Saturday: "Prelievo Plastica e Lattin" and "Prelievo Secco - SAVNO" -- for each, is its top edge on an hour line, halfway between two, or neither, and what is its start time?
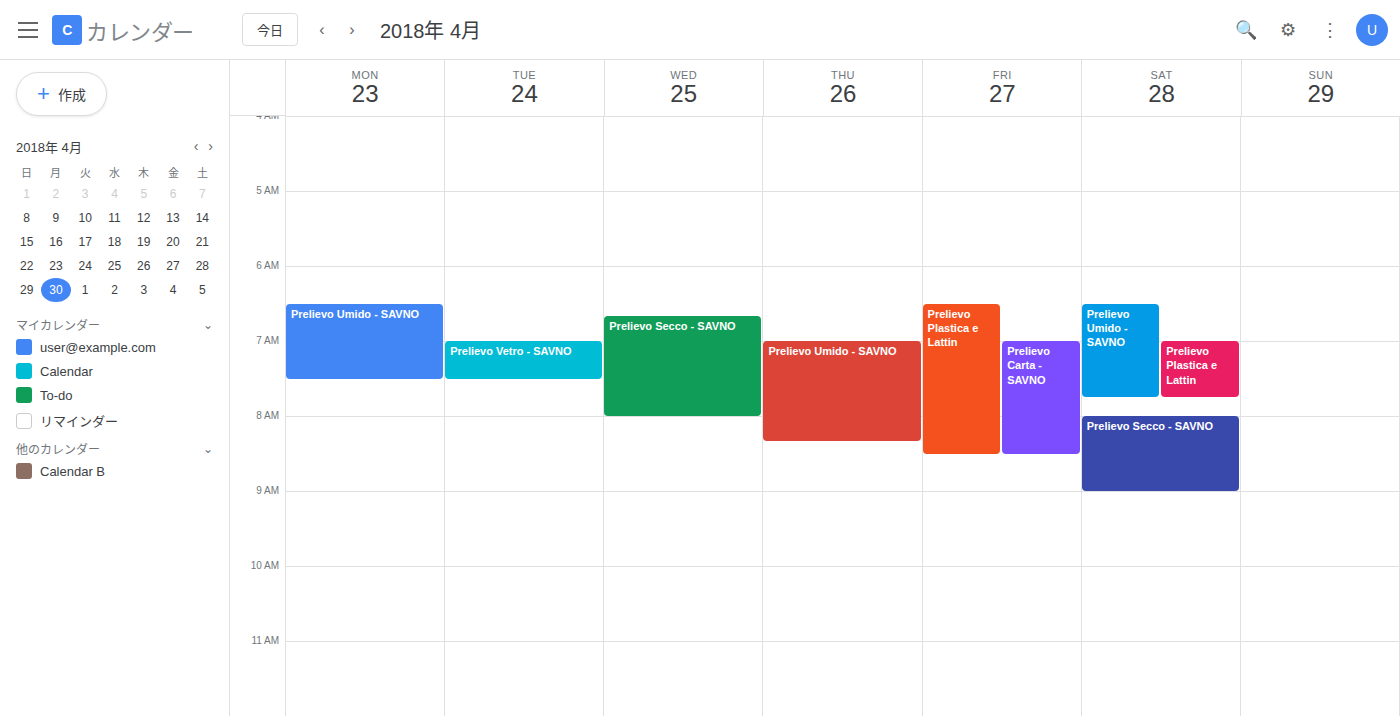
"Prelievo Plastica e Lattin": 7:00 AM, exactly on the 7 AM line. "Prelievo Secco - SAVNO": 8:00 AM, exactly on the 8 AM line.